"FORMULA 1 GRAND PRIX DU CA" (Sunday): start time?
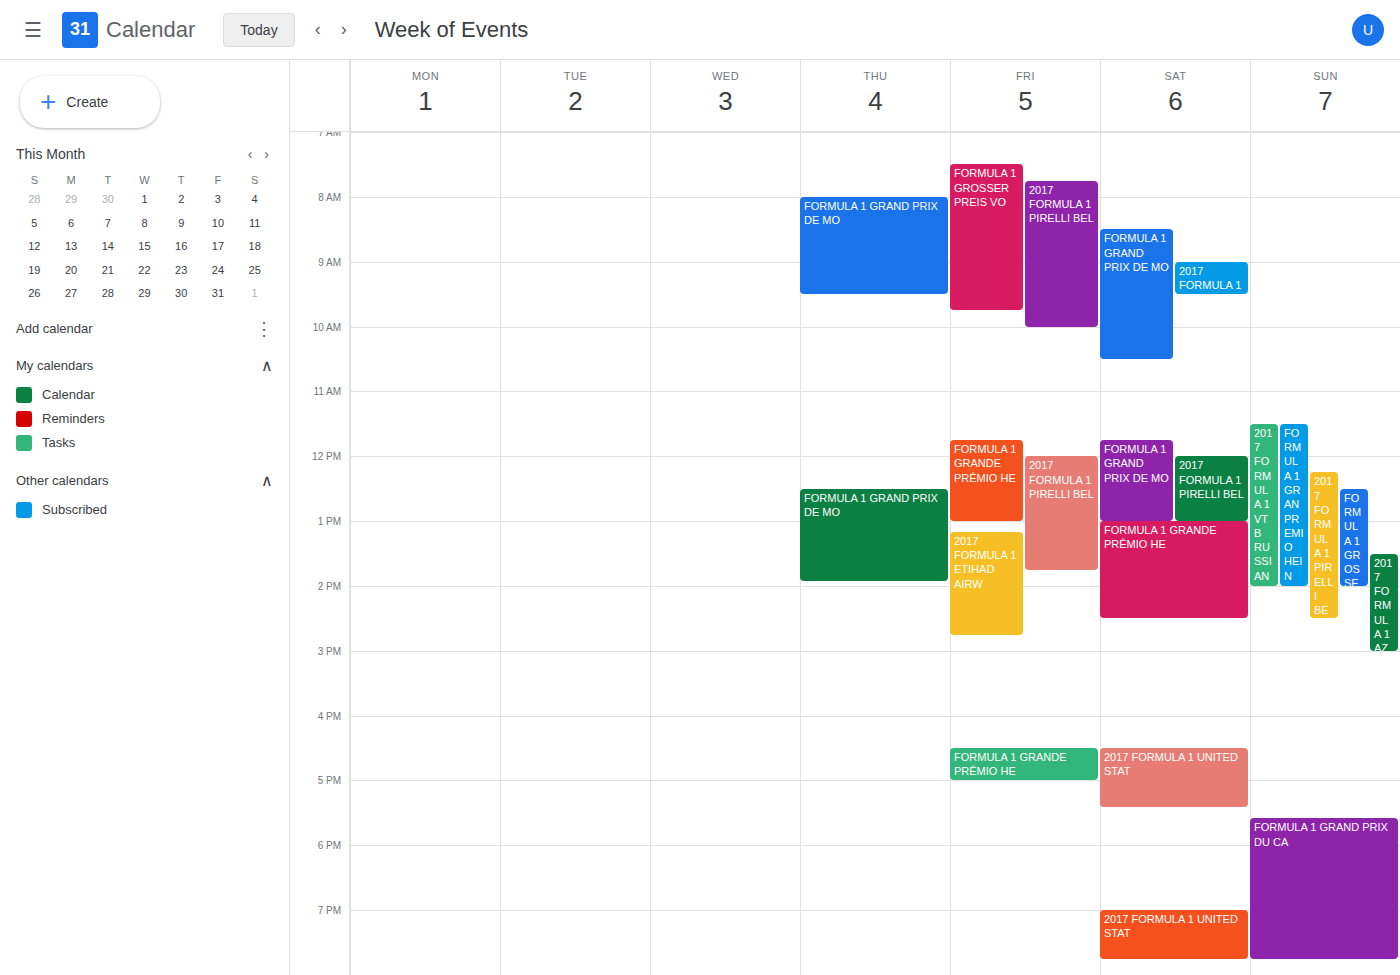
5:35 PM